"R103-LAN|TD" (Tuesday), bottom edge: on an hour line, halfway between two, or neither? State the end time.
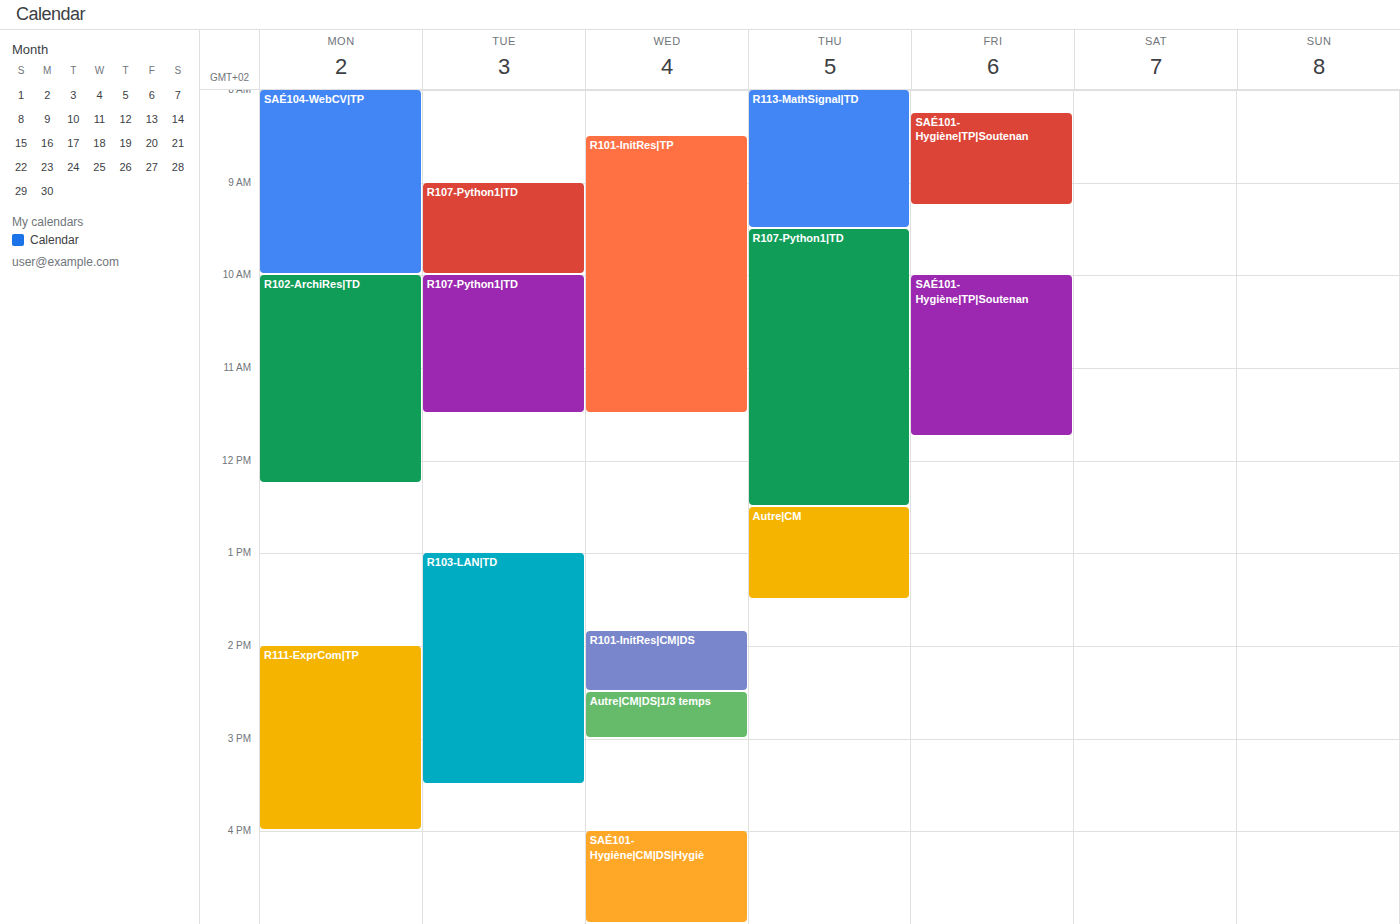
3:30 PM -- halfway between the 3 PM and 4 PM lines.